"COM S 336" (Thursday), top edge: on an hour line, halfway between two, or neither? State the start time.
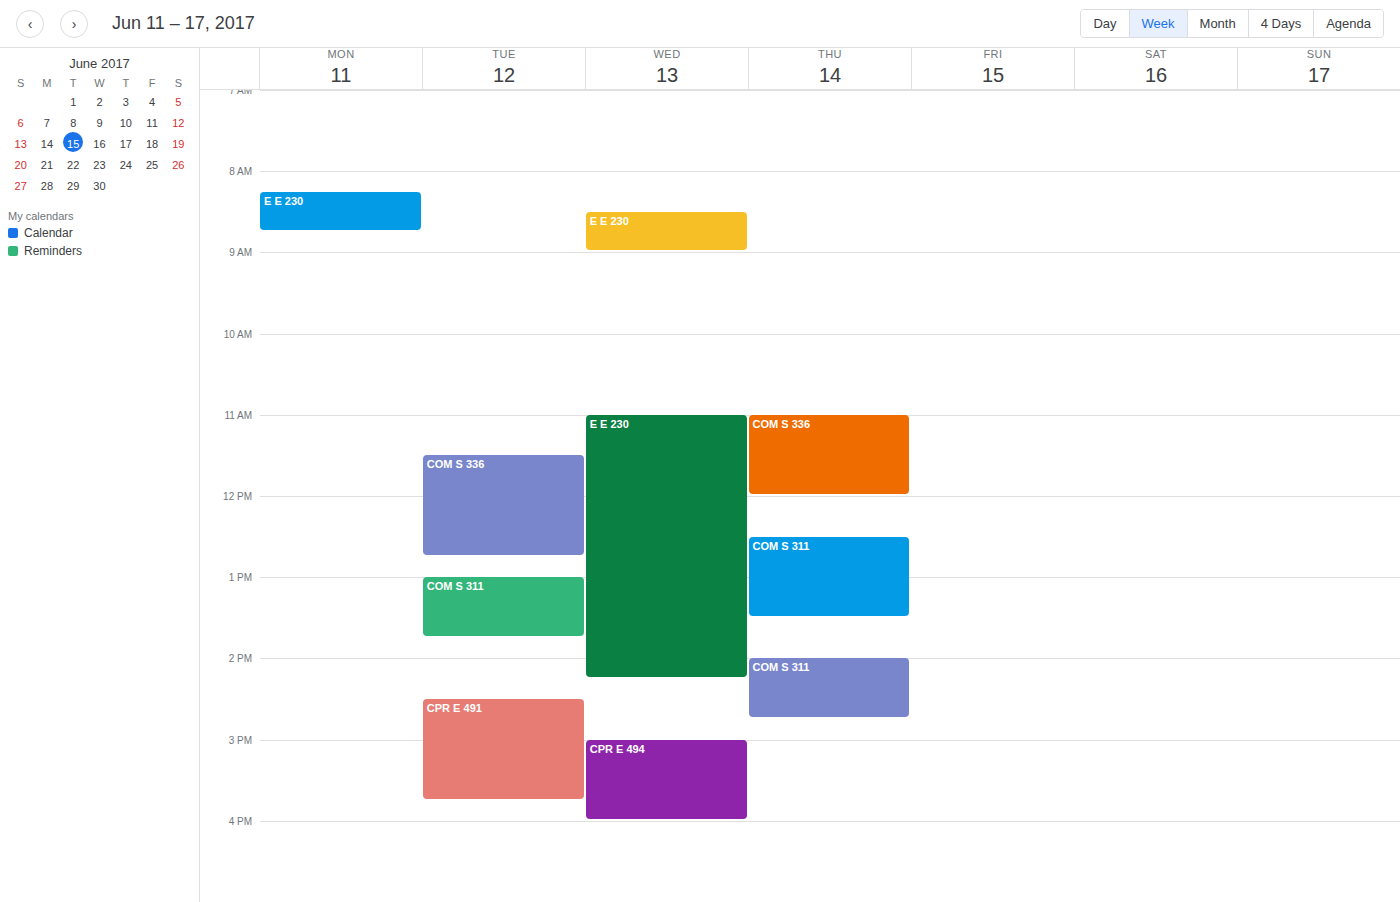
11:00 AM -- exactly on the 11 AM line.